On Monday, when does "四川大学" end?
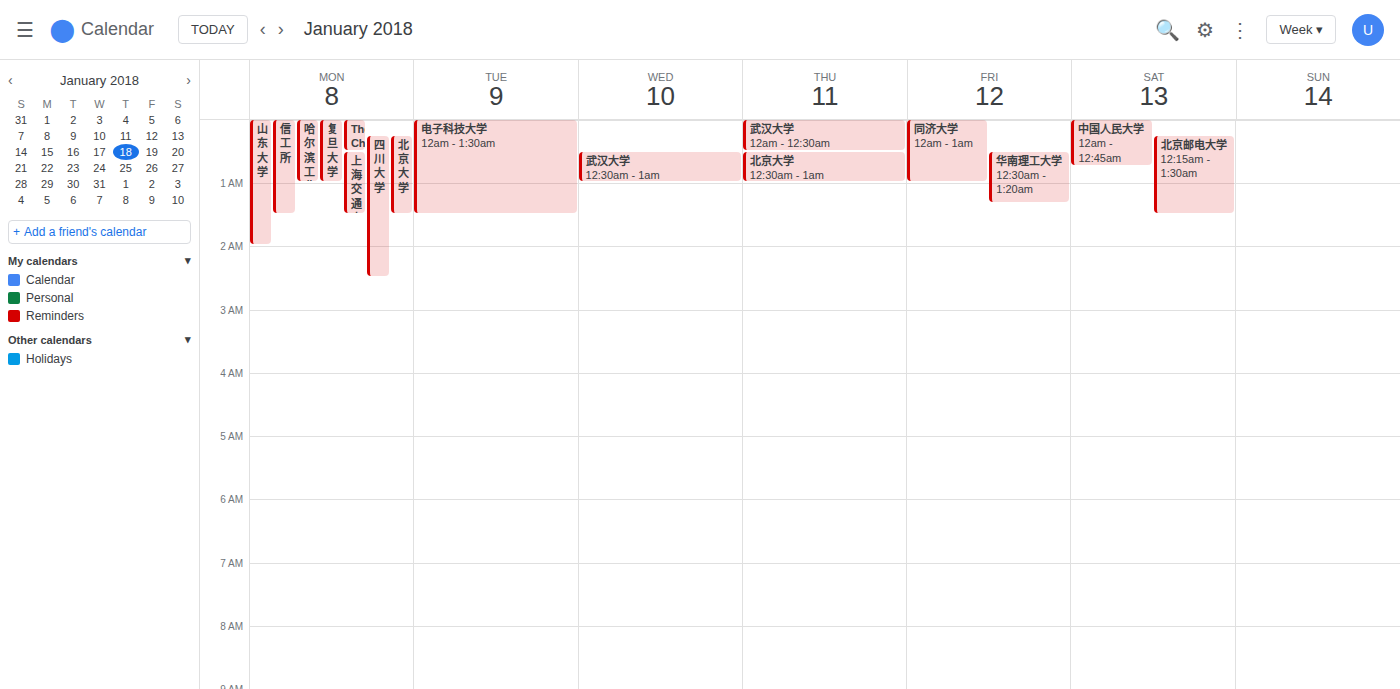
2:30 AM